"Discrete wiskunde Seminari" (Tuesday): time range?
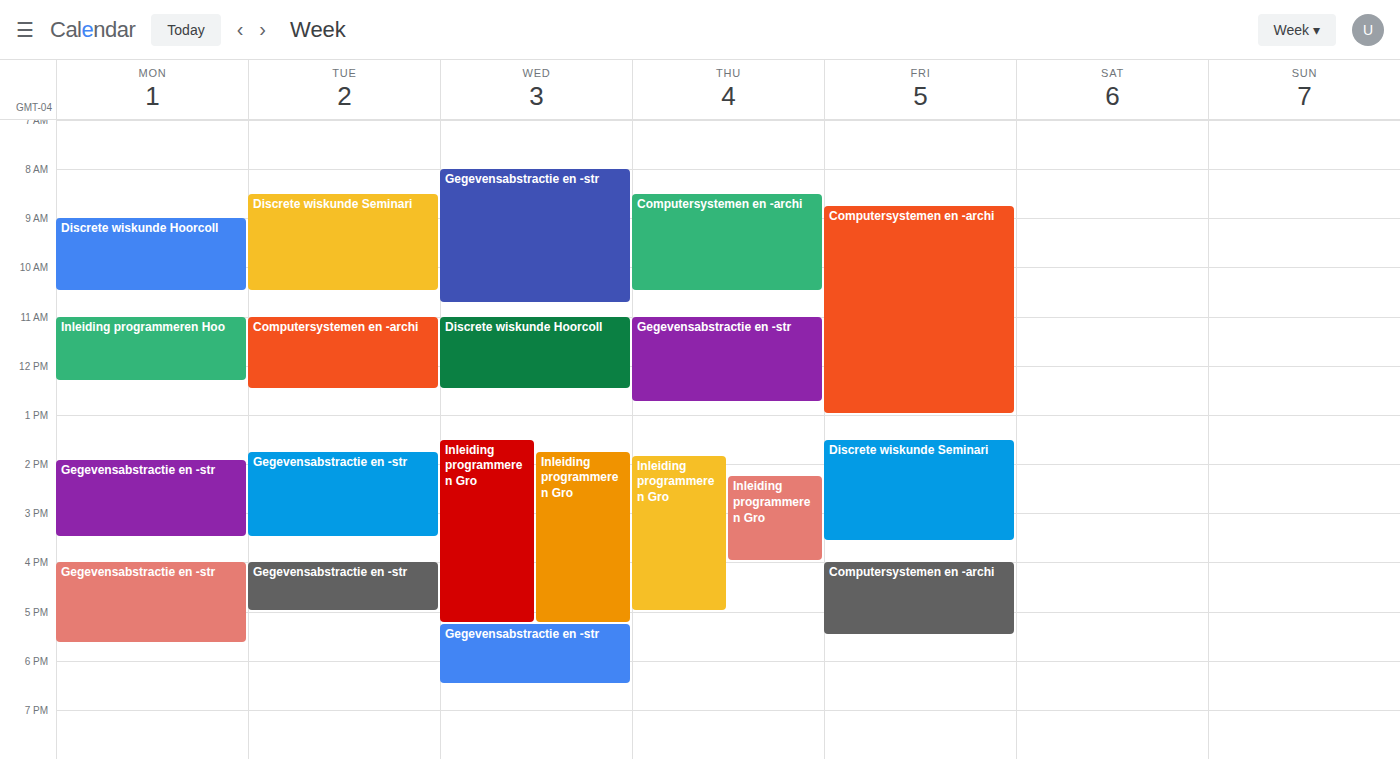
8:30 AM to 10:30 AM